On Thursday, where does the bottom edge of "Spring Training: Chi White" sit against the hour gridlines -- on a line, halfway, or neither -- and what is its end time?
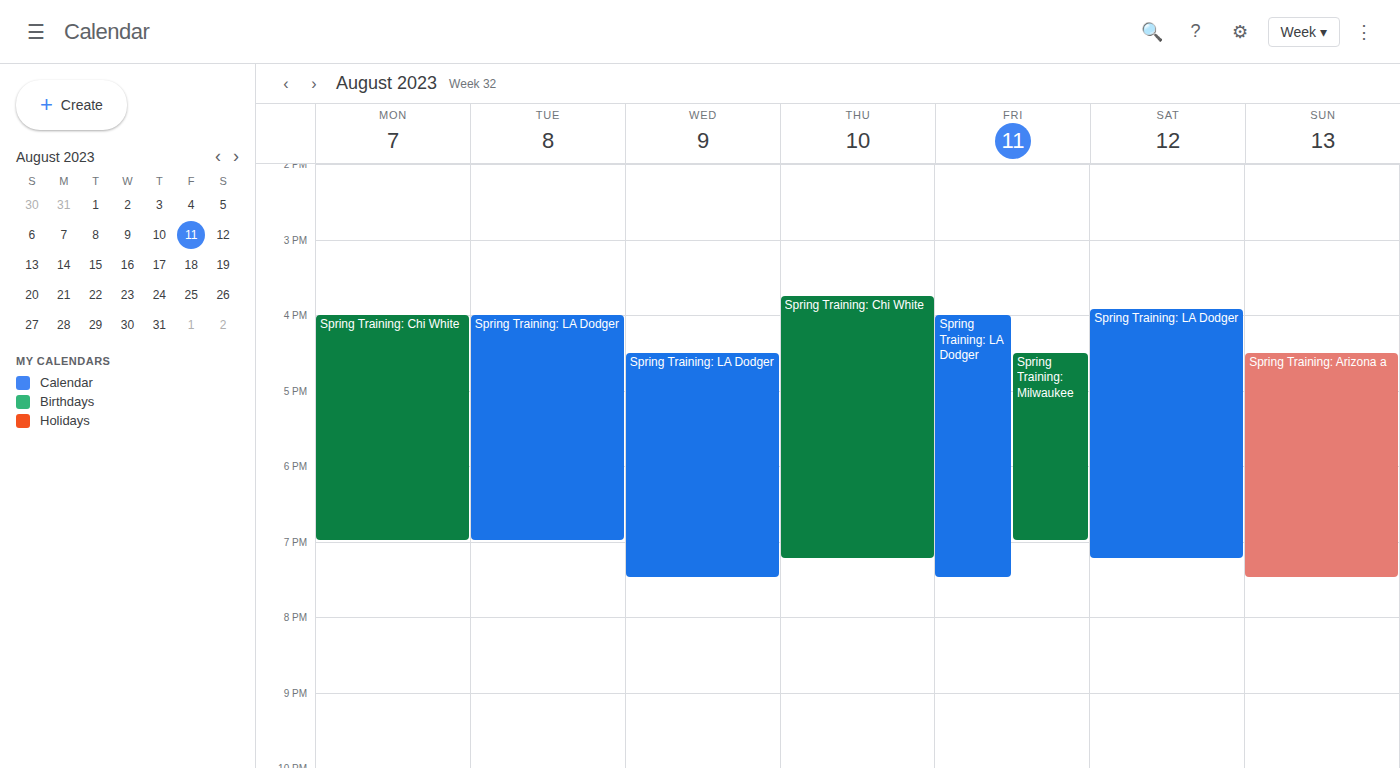
7:15 PM -- neither: a quarter of the way from the 7 PM line to the 8 PM line.